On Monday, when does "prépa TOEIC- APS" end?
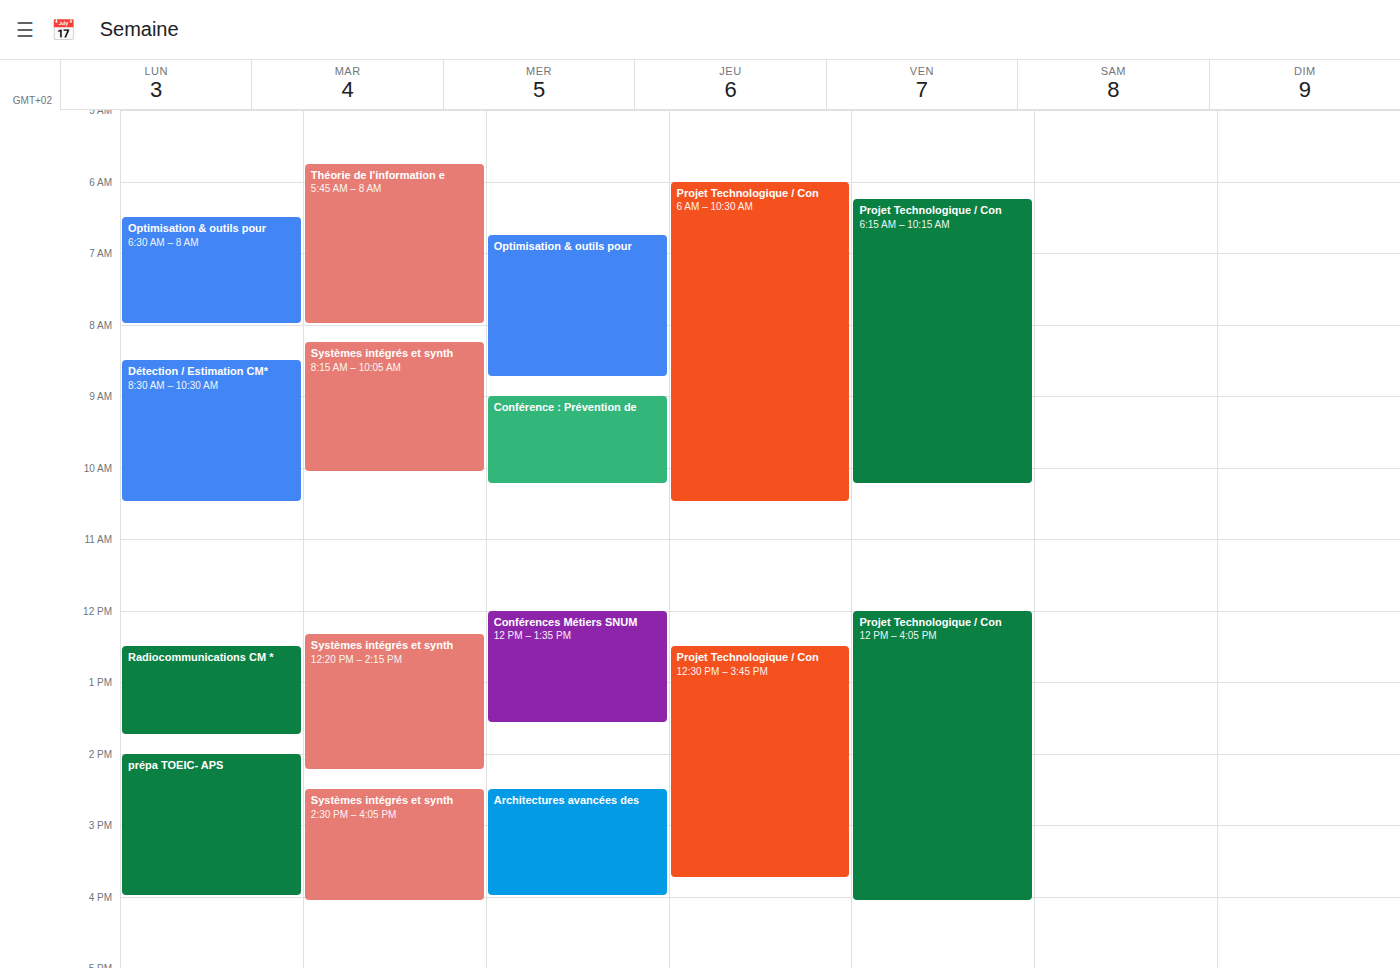
4:00 PM